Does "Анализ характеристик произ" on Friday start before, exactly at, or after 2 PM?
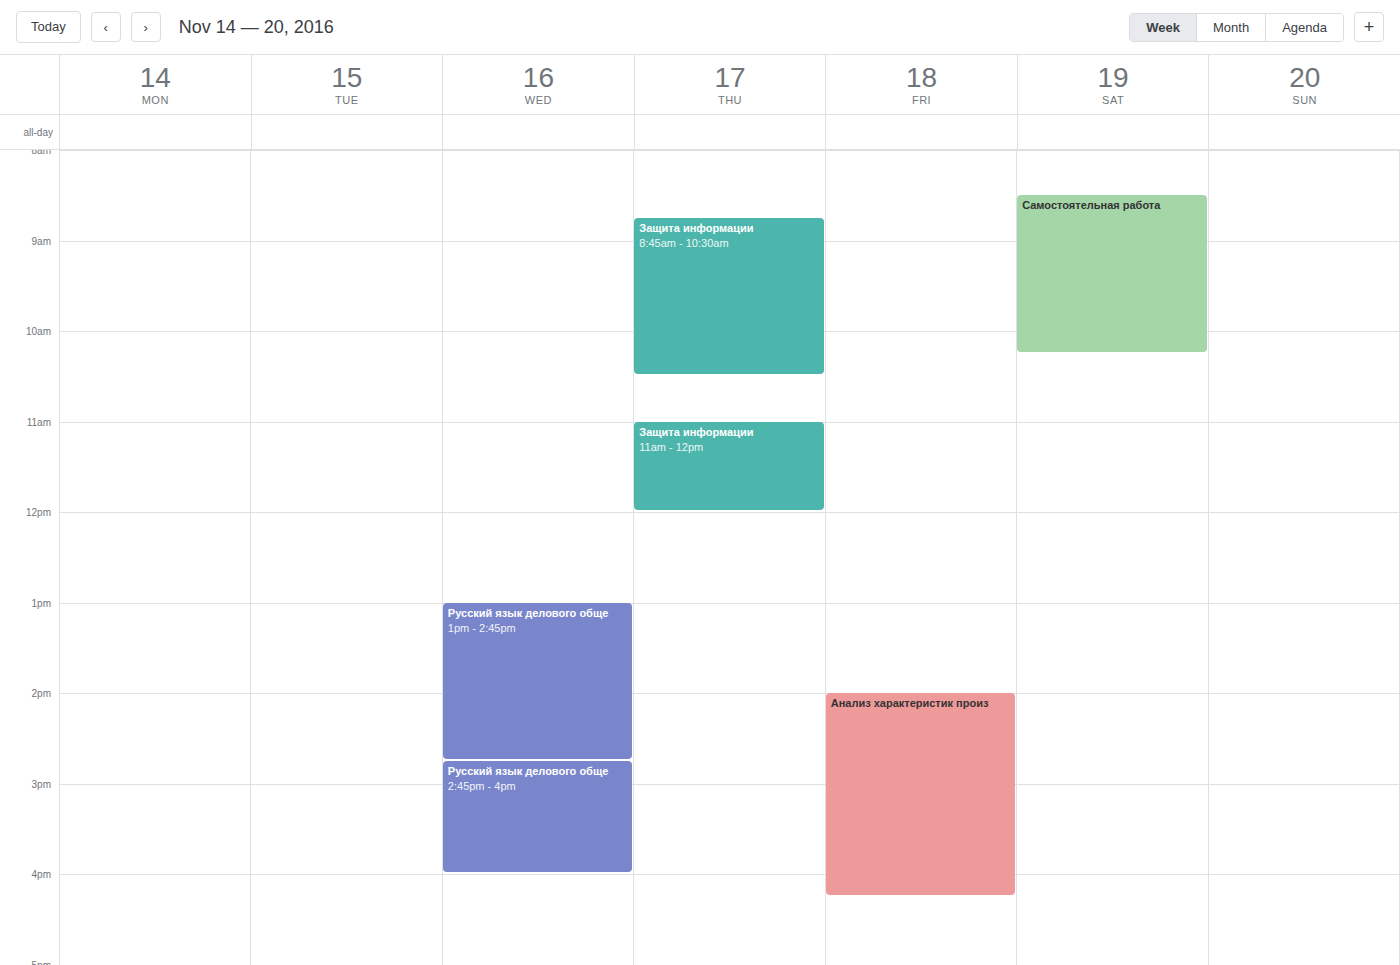
2:00 PM -- exactly at 2 PM, on the 2 PM line.